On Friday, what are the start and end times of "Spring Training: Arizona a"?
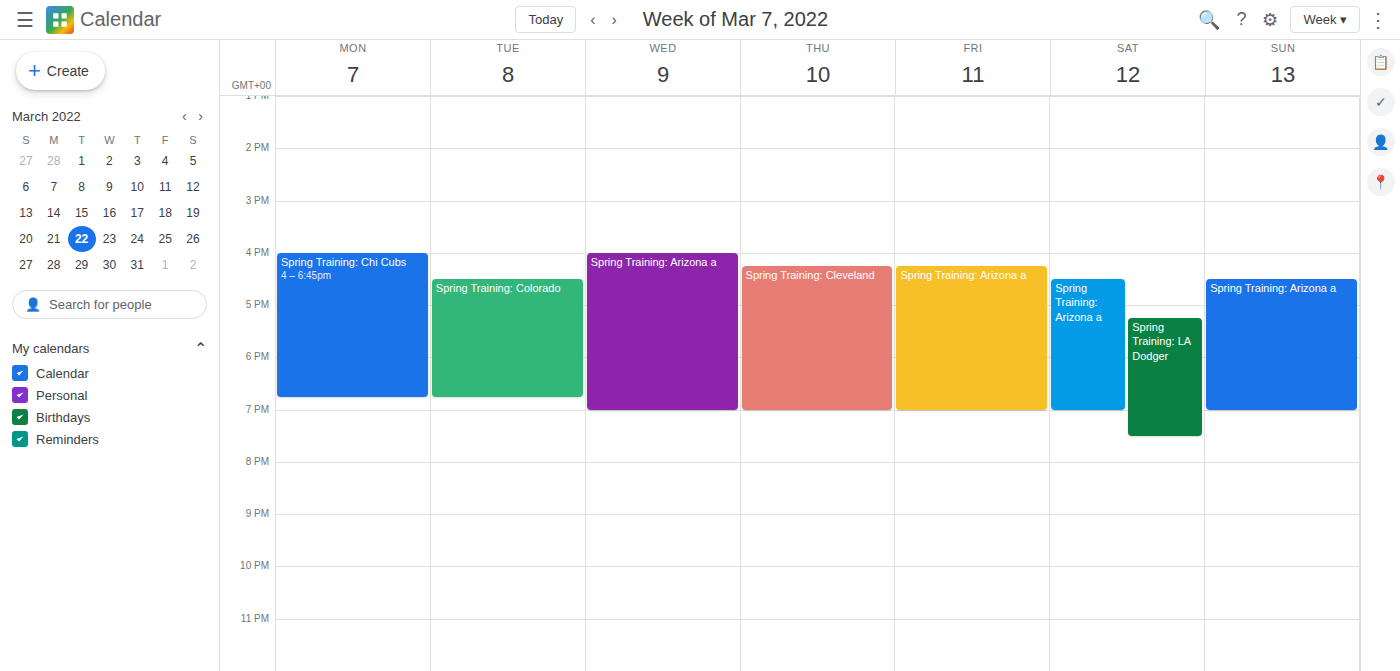
4:15 PM to 7:00 PM